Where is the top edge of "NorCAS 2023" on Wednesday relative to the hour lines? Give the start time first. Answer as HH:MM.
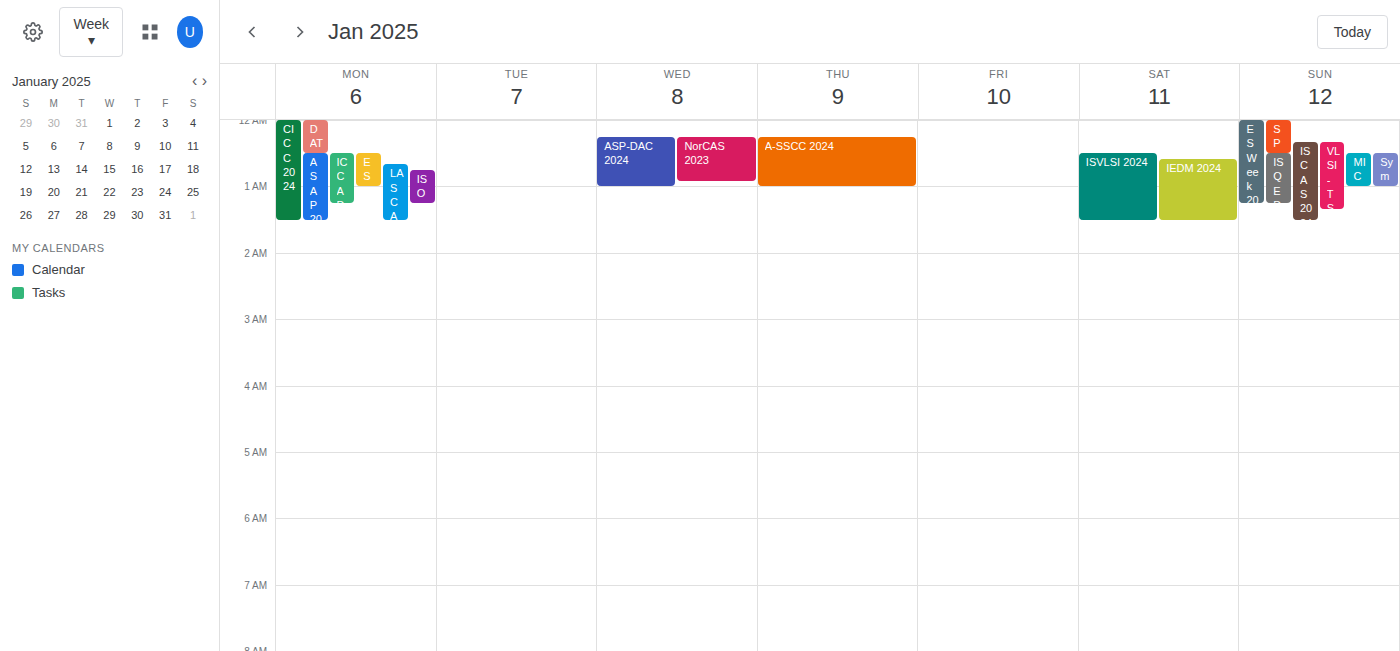
00:15 -- neither: a quarter of the way from the 00:00 line to the 01:00 line.